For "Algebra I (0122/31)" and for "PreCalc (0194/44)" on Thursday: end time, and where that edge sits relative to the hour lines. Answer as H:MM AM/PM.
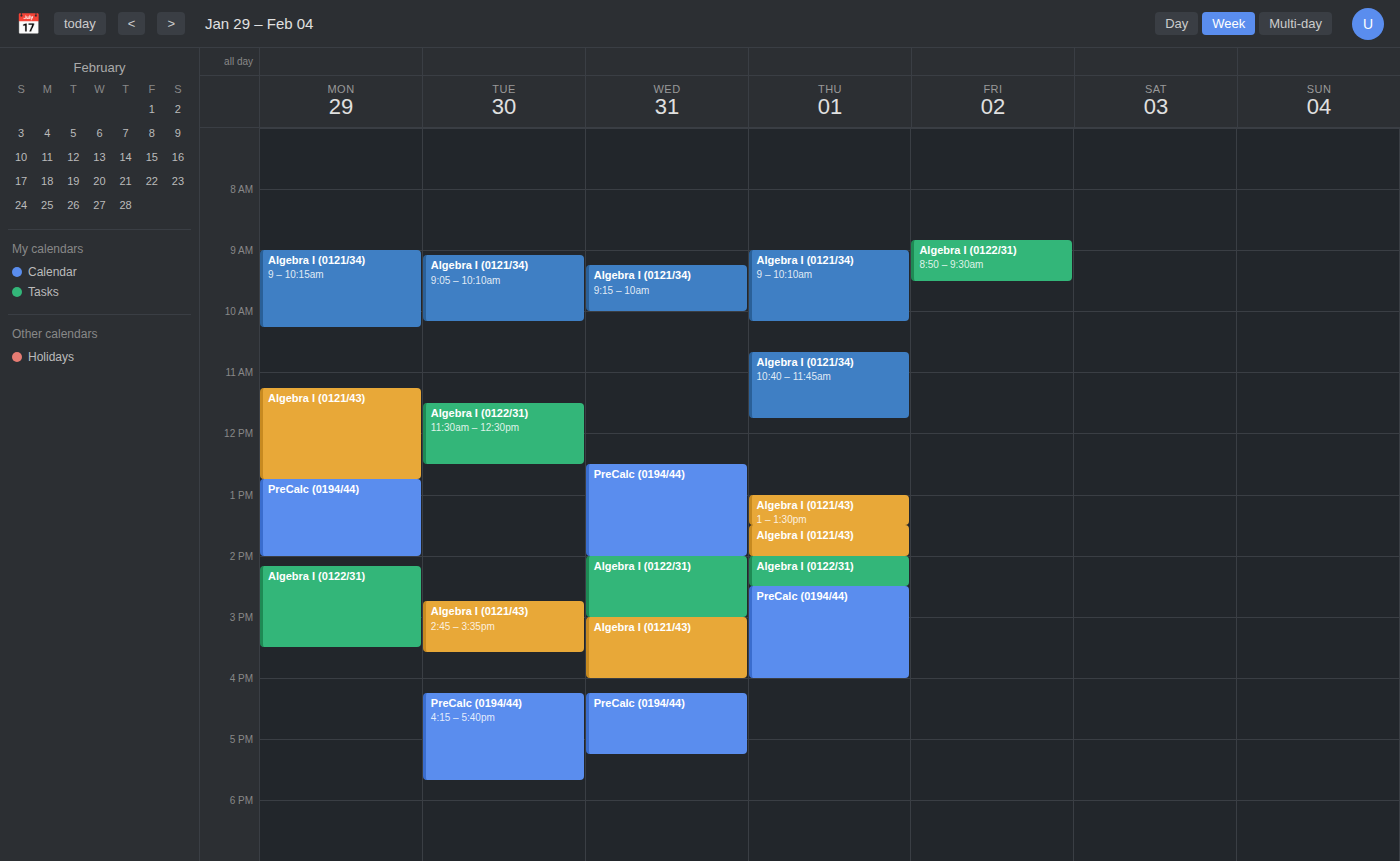
"Algebra I (0122/31)": 2:30 PM, halfway between the 2 PM and 3 PM lines. "PreCalc (0194/44)": 4:00 PM, exactly on the 4 PM line.